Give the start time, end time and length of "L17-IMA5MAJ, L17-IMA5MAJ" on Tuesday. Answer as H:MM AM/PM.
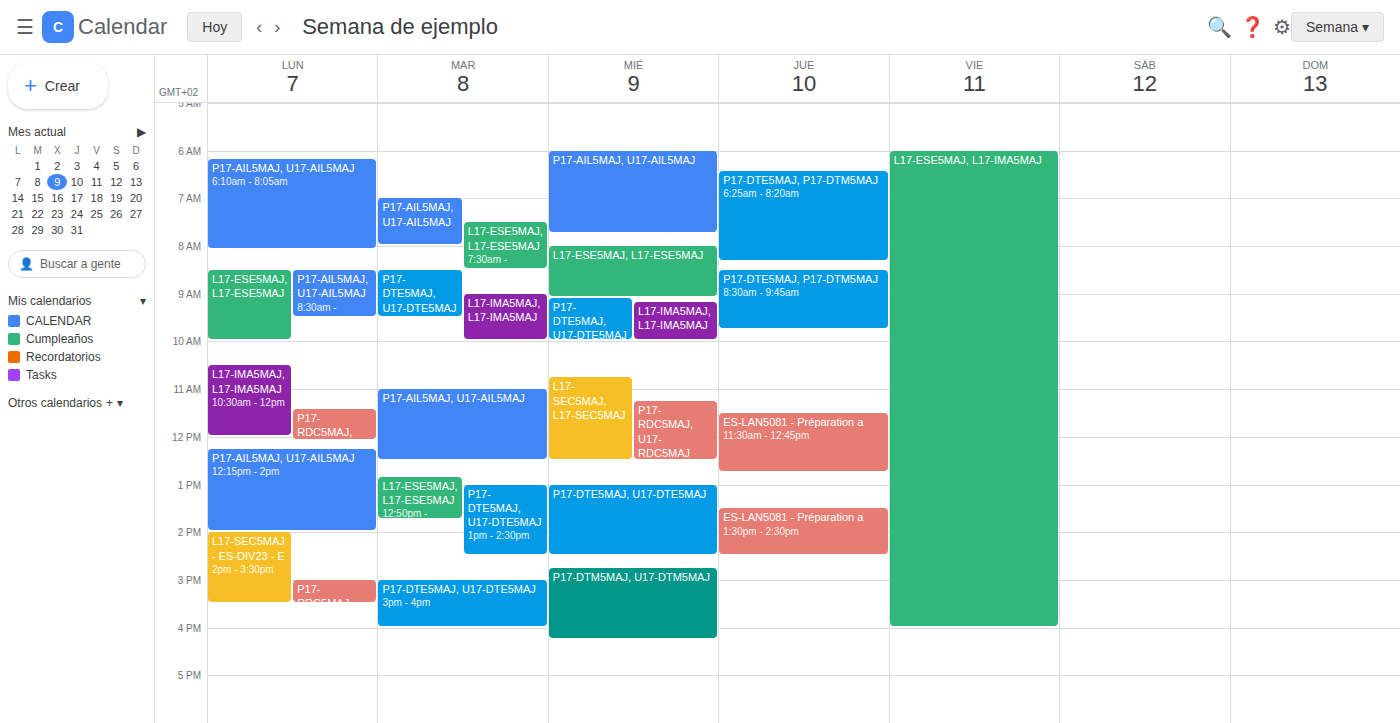
9:00 AM to 10:00 AM, 1 hour